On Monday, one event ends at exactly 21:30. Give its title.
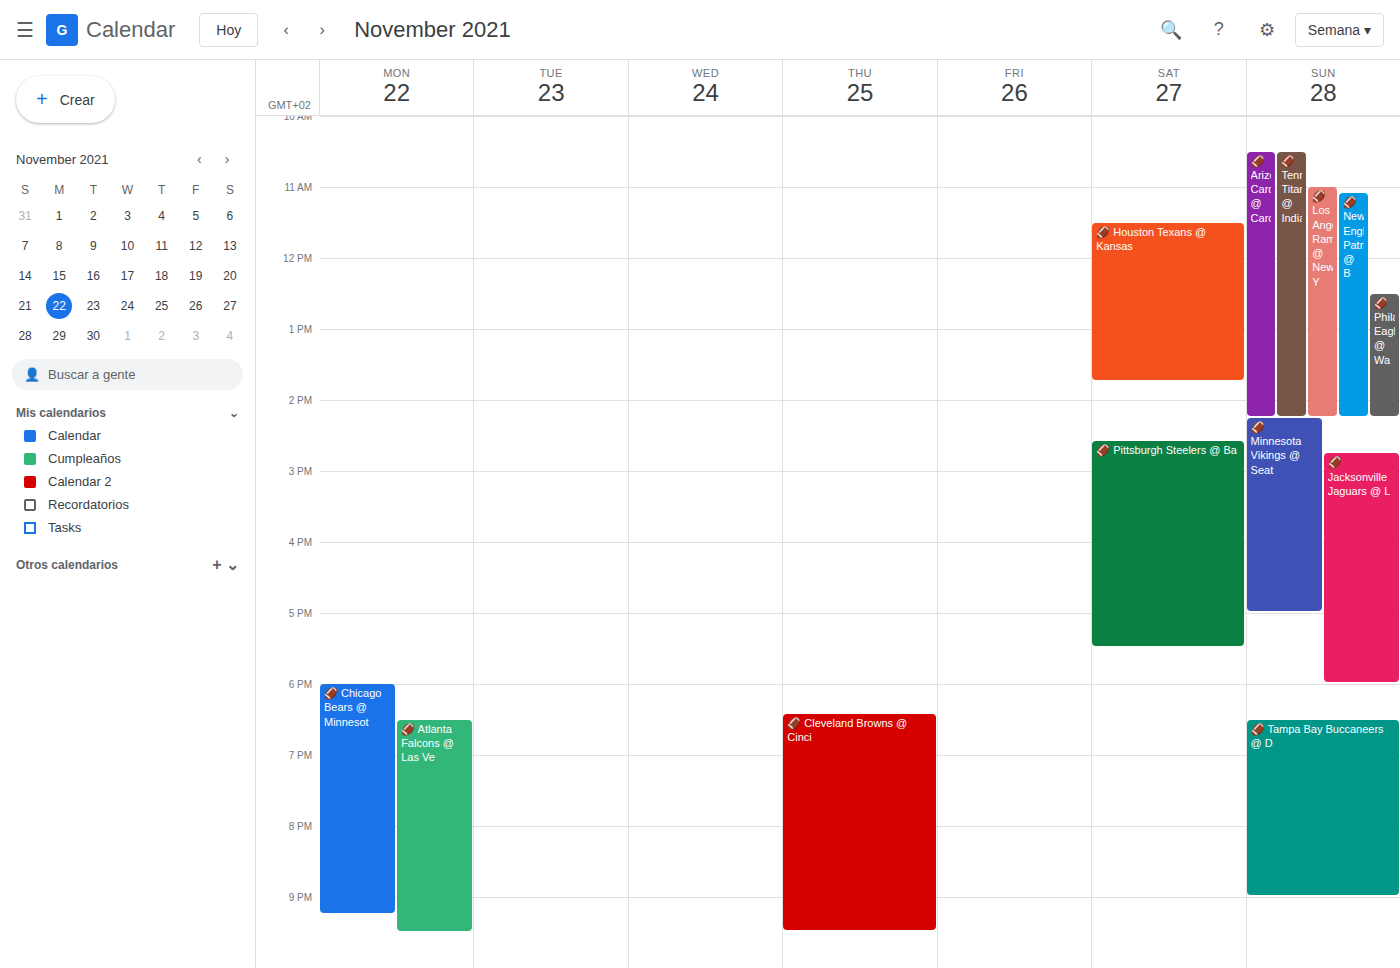
"🏈 Atlanta Falcons @ Las Ve"